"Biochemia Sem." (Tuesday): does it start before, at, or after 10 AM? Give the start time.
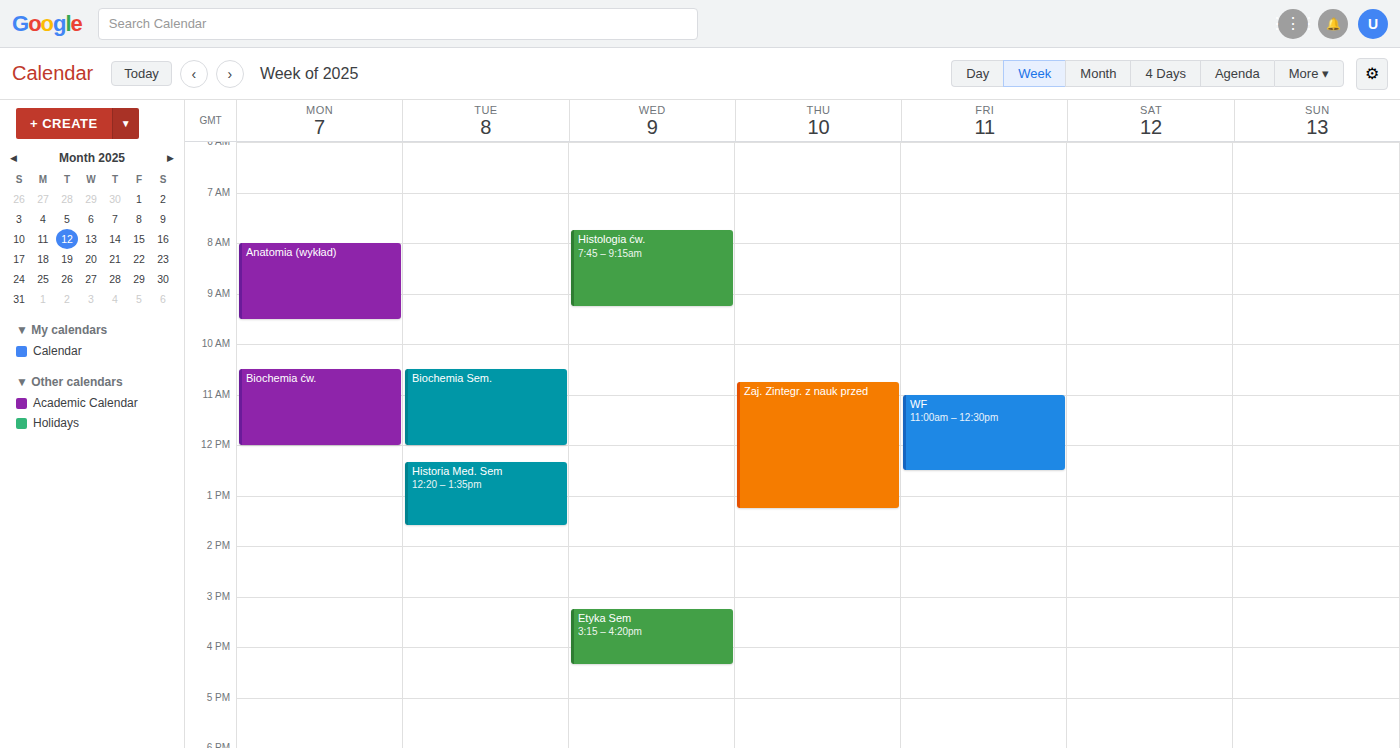
10:30 AM -- after 10 AM, 30 minutes below the 10 AM line.